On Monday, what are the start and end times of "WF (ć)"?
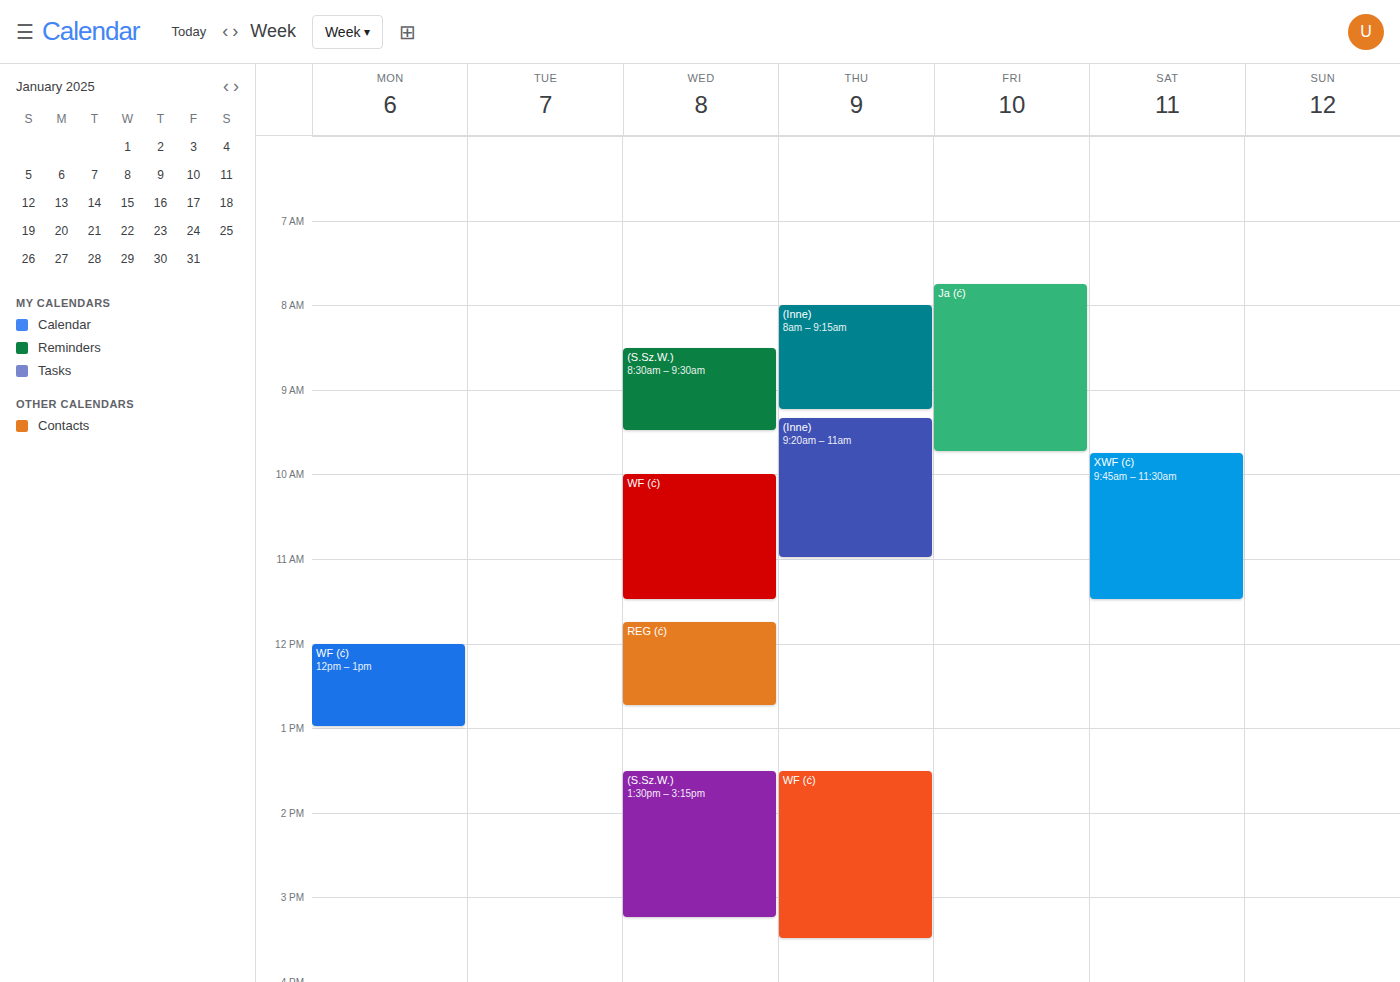
12:00 PM to 1:00 PM